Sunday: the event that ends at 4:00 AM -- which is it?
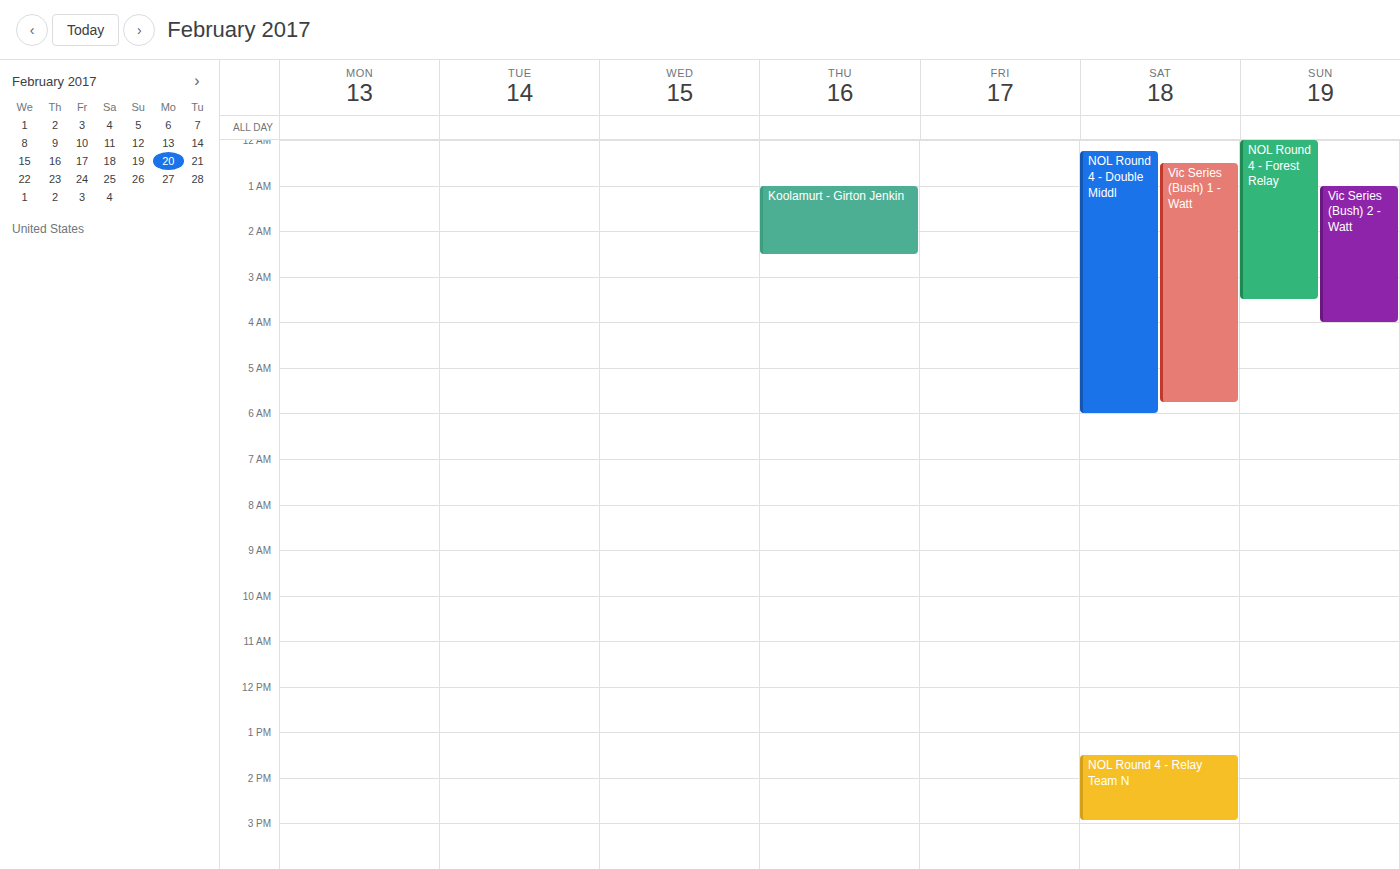
"Vic Series (Bush) 2 - Watt"